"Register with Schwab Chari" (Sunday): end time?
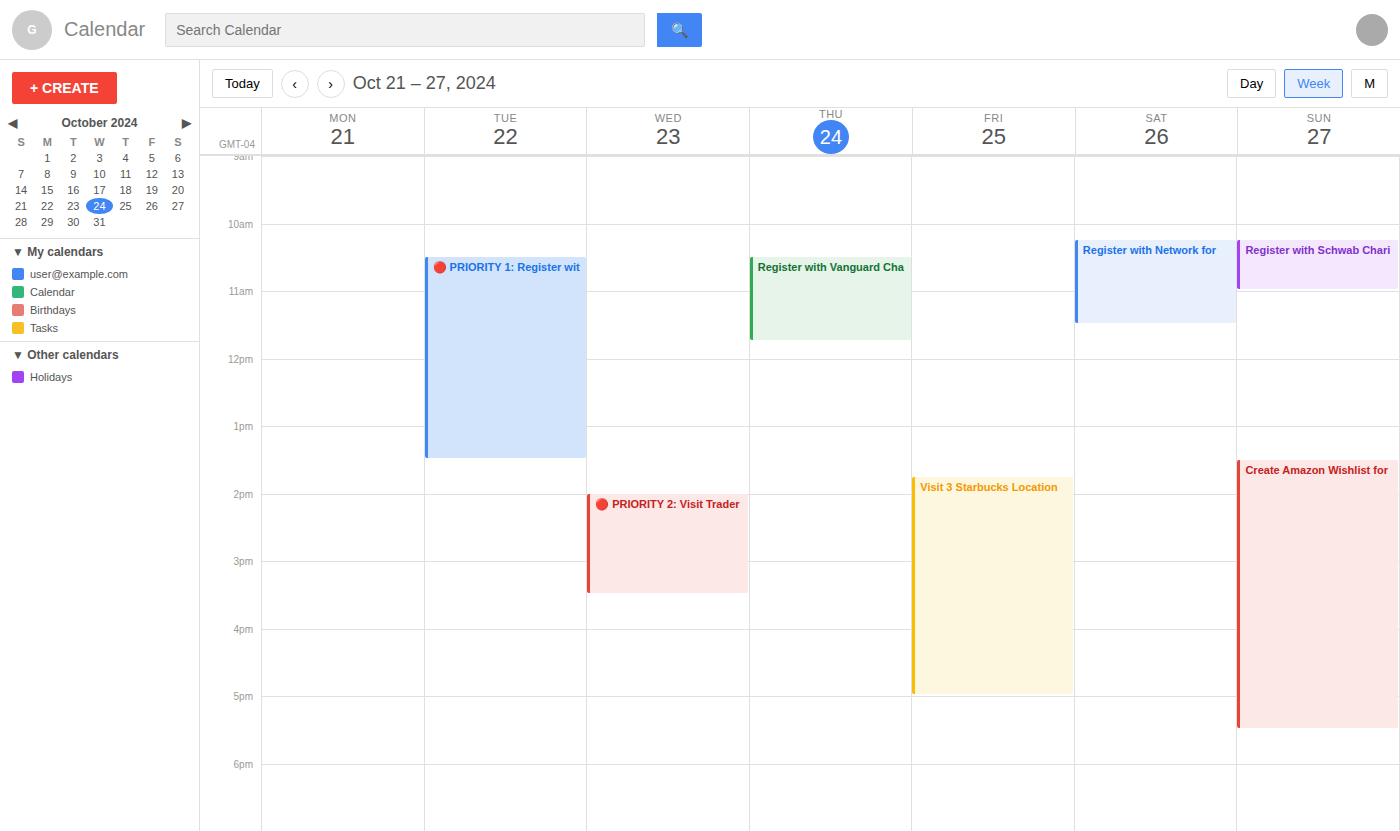
11:00 AM